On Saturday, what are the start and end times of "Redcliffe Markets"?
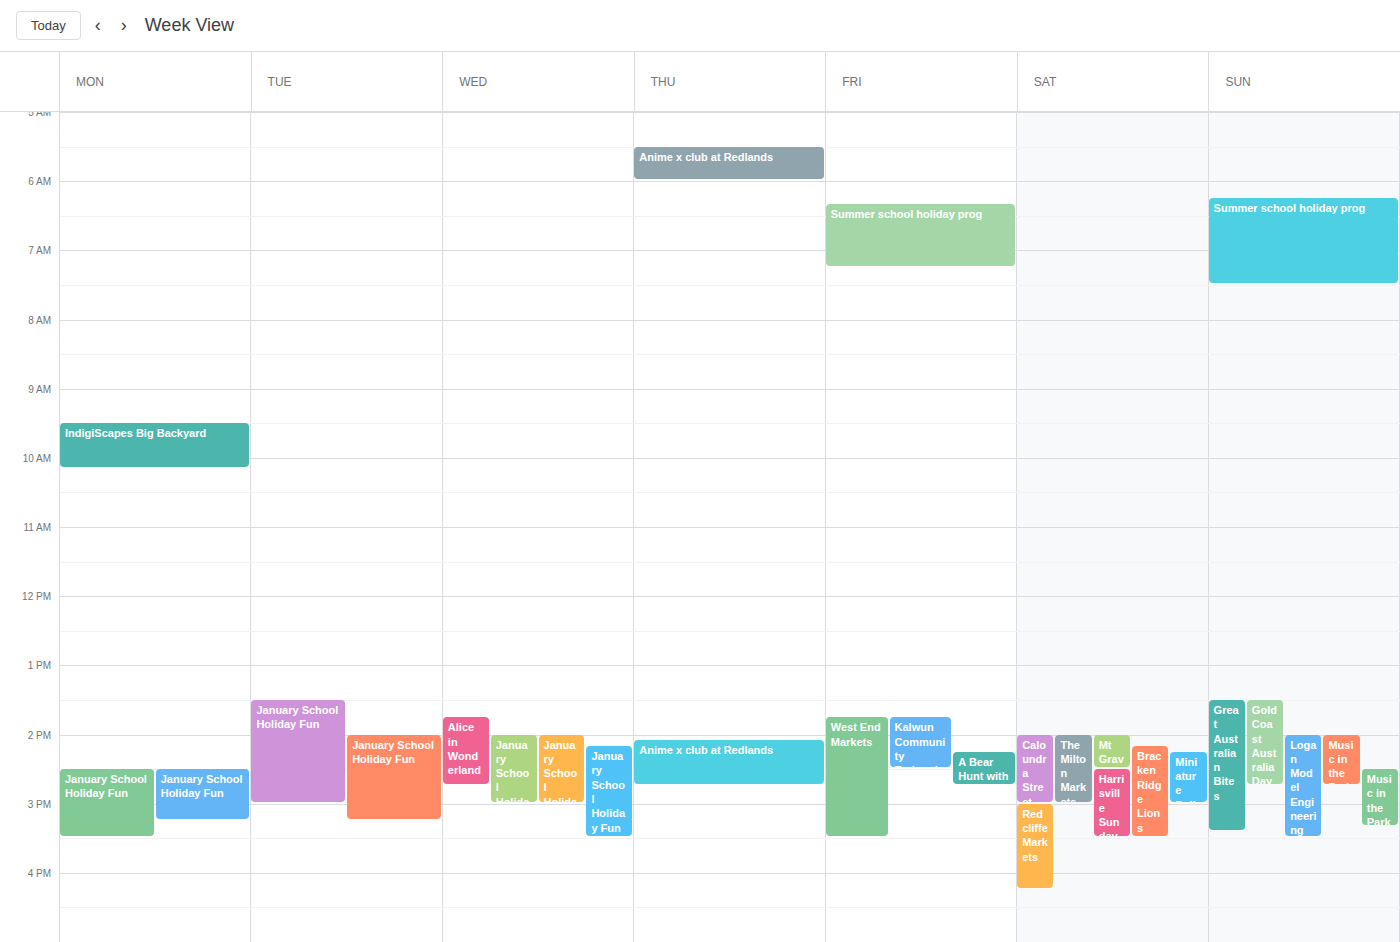
3:00 PM to 4:15 PM